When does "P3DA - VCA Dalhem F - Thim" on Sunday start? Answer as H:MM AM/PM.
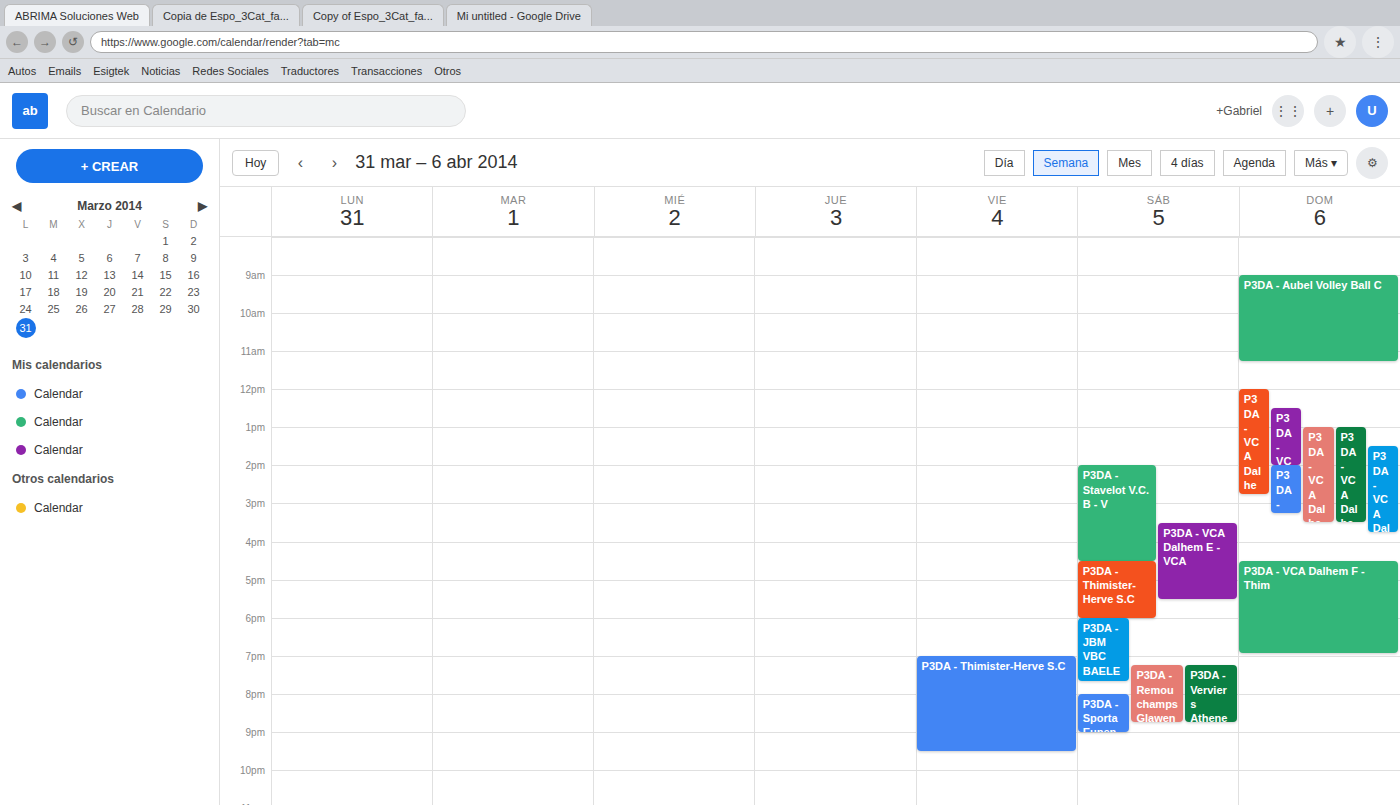
4:30 PM